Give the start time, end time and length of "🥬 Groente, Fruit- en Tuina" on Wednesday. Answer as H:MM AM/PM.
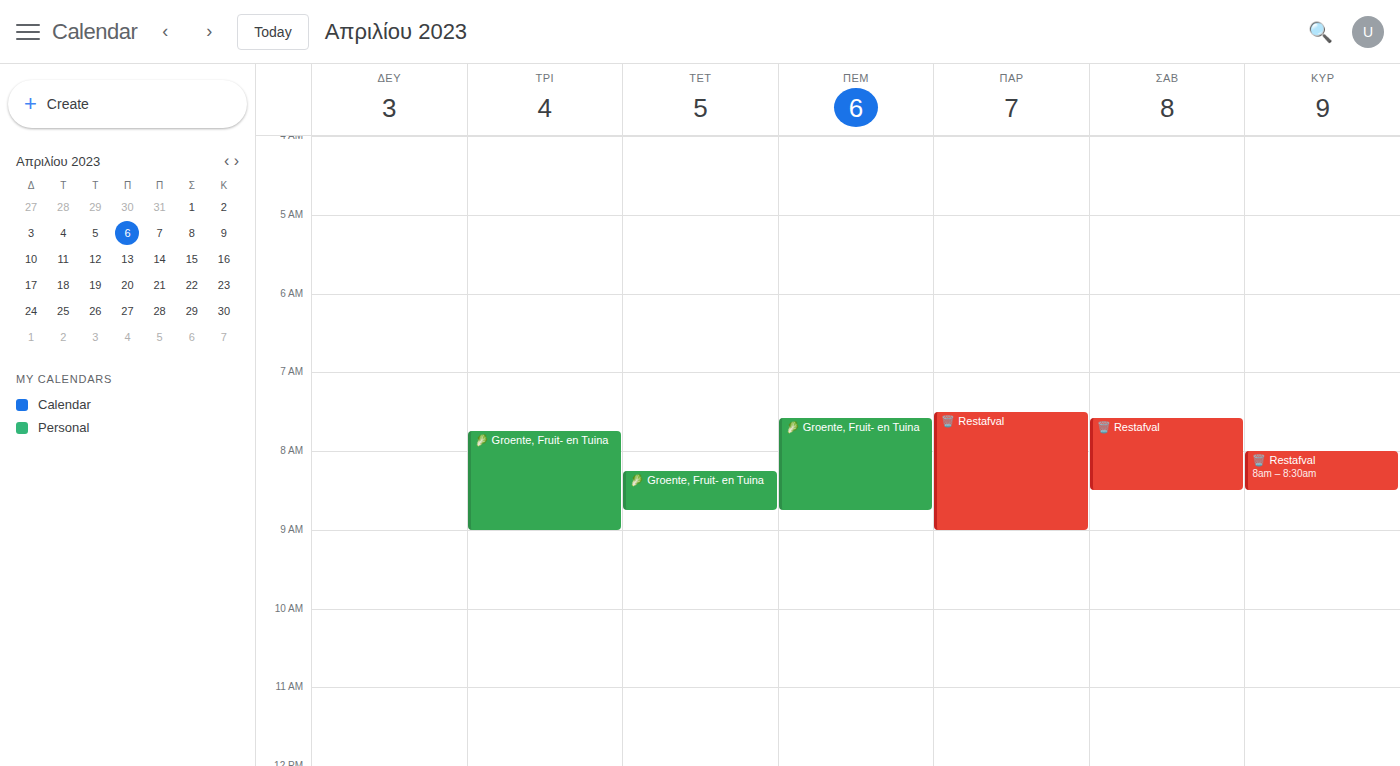
8:15 AM to 8:45 AM, 30 minutes